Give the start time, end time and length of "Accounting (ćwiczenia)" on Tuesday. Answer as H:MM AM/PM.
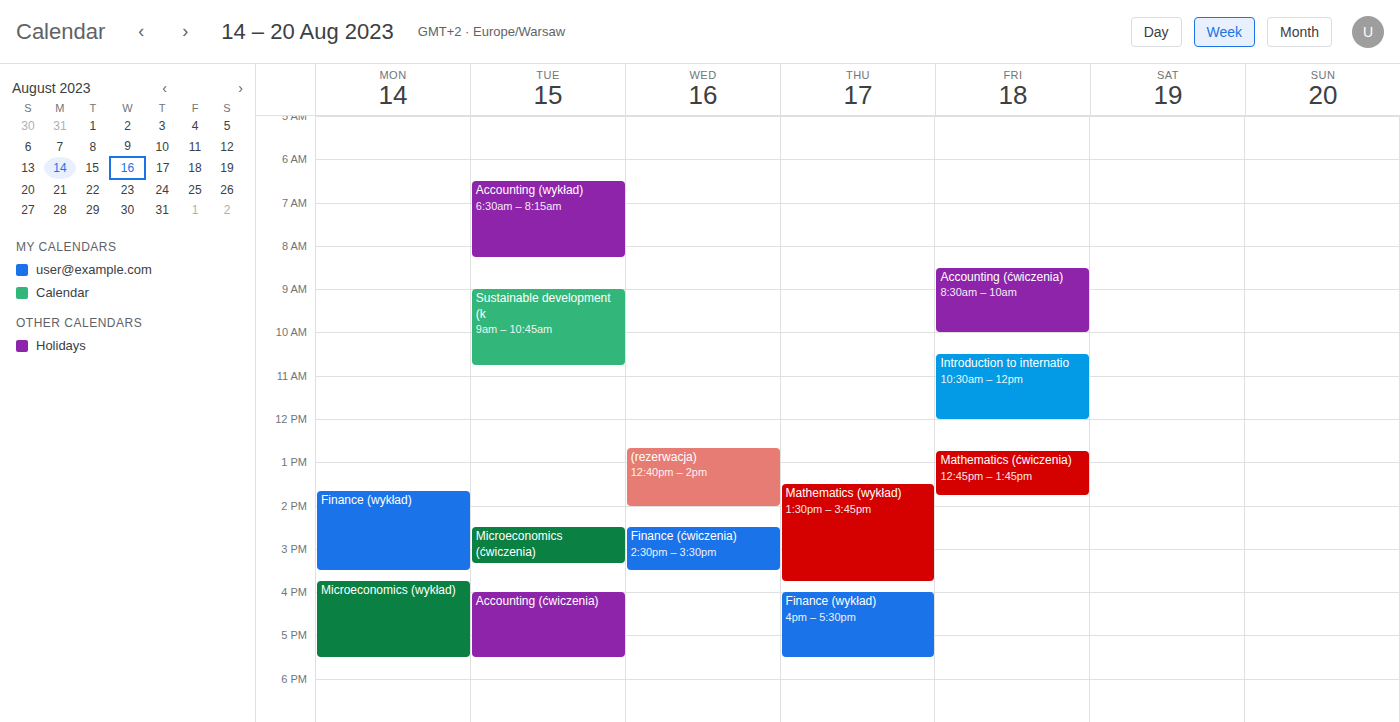
4:00 PM to 5:30 PM, 1 hour 30 minutes